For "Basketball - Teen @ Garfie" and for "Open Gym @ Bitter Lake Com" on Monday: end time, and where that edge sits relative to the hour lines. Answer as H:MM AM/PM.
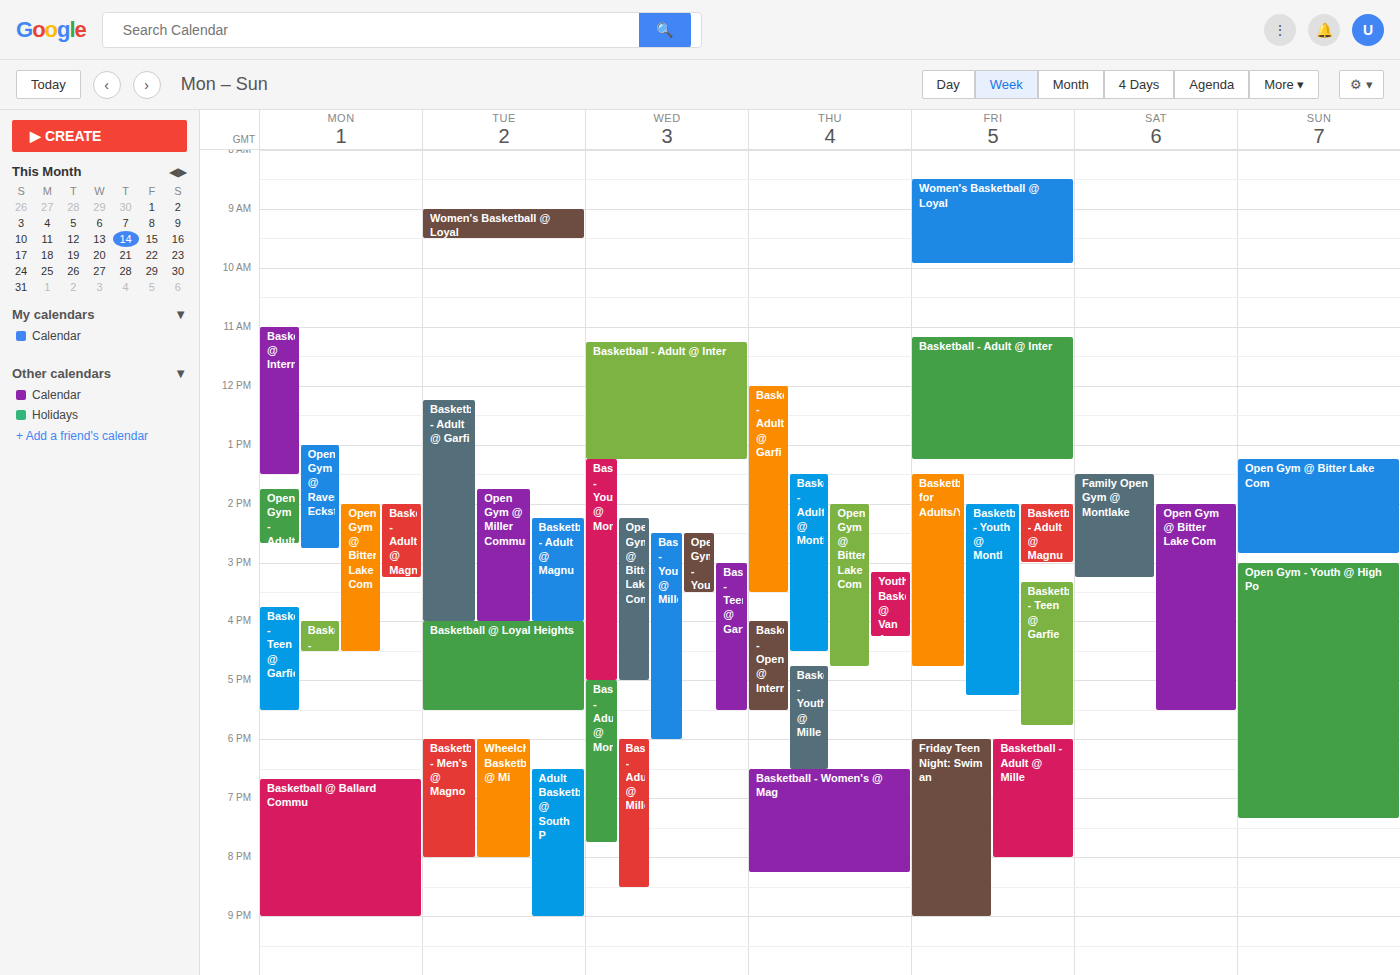
"Basketball - Teen @ Garfie": 5:30 PM, halfway between the 5 PM and 6 PM lines. "Open Gym @ Bitter Lake Com": 4:30 PM, halfway between the 4 PM and 5 PM lines.